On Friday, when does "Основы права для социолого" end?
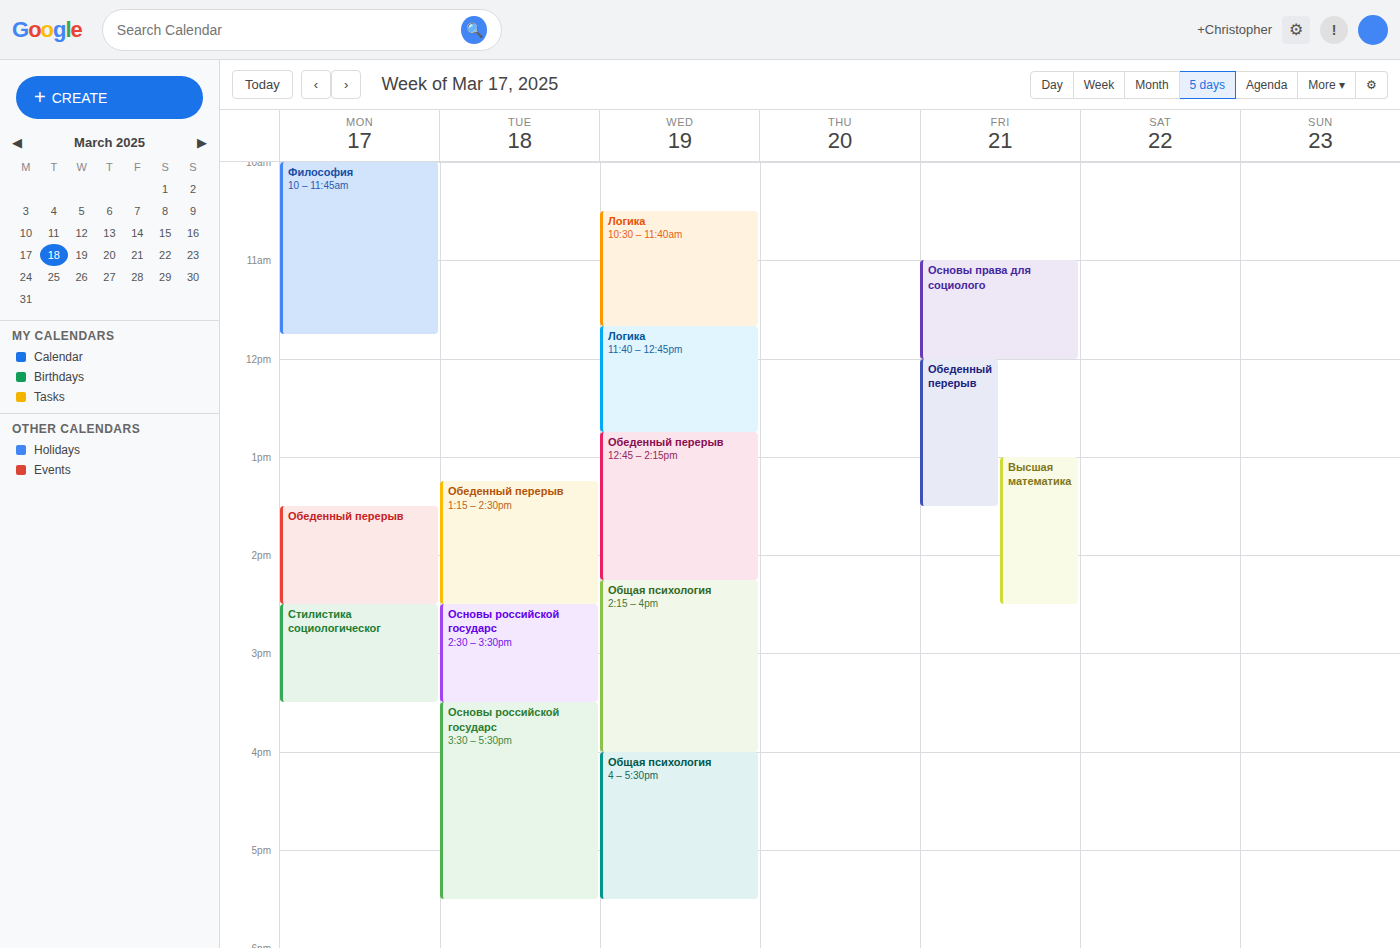
12:00 PM